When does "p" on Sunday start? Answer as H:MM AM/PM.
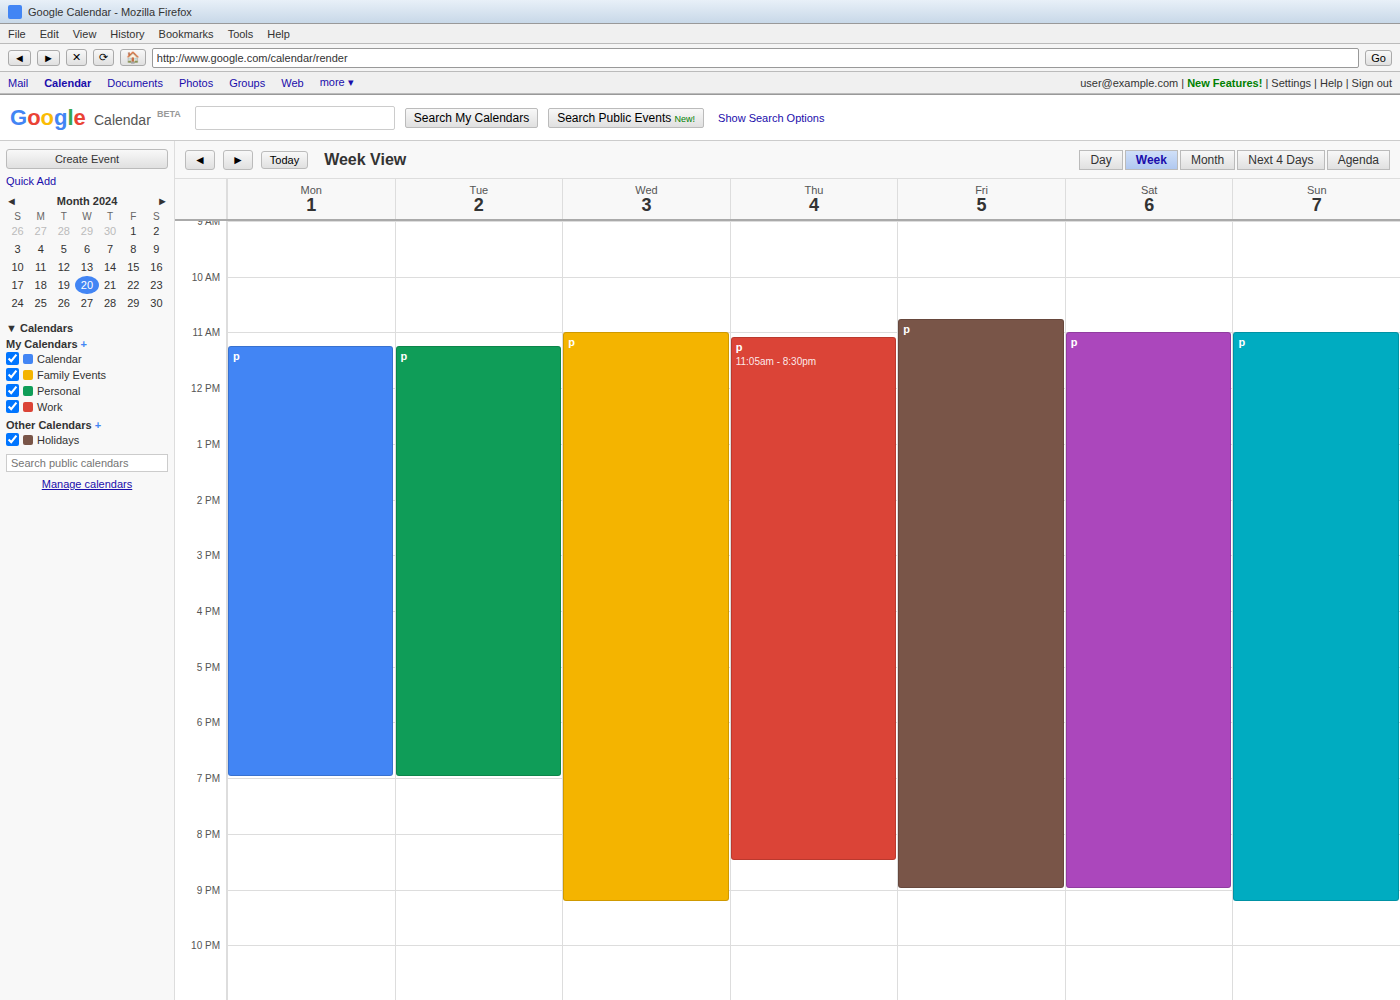
11:00 AM